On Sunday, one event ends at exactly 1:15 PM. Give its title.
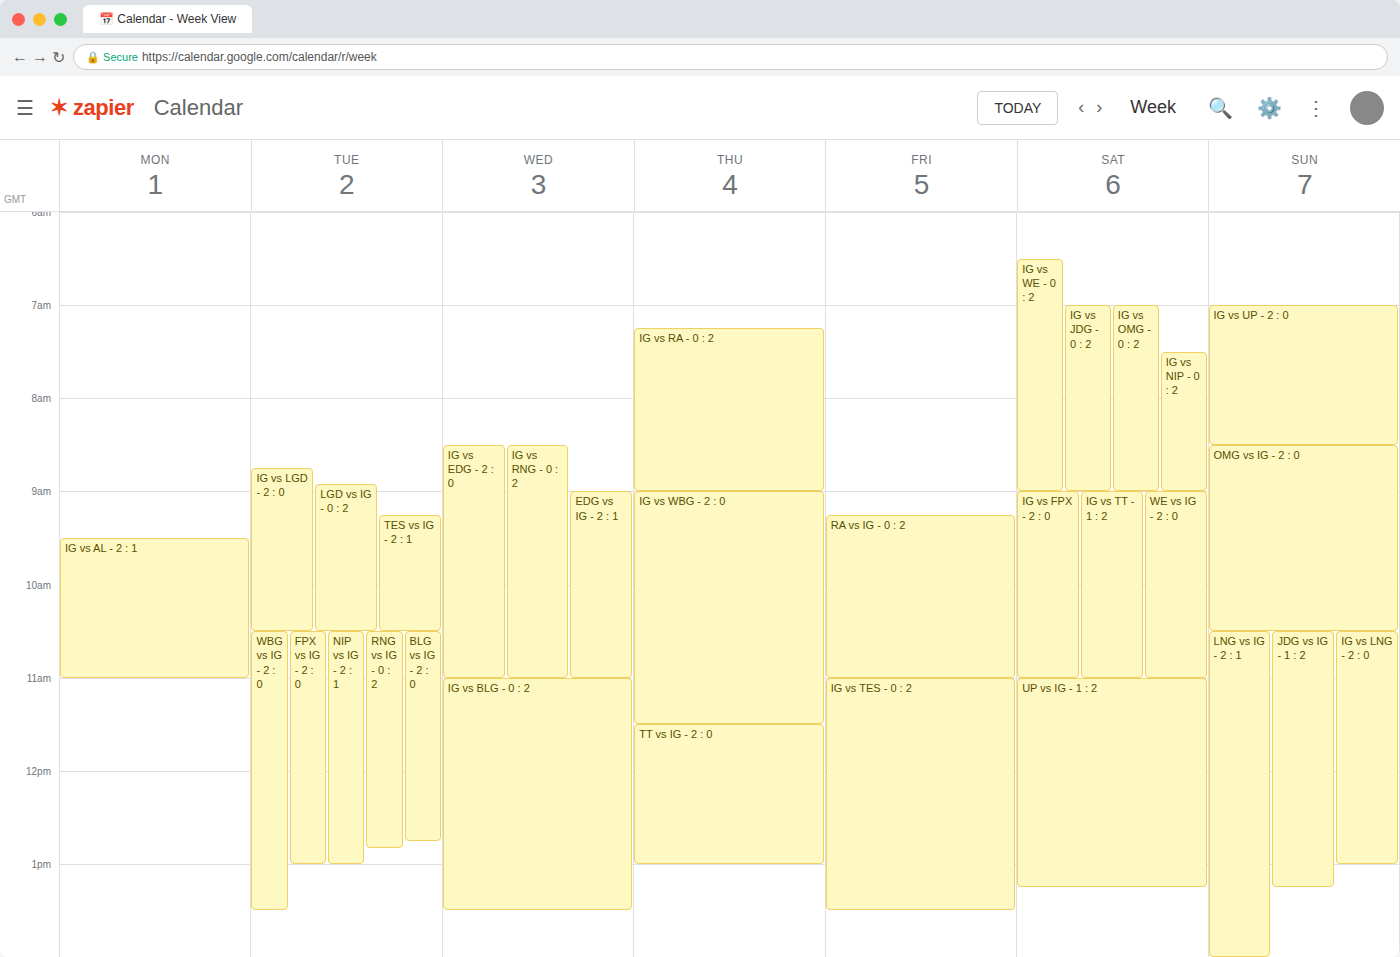
"JDG vs IG - 1 : 2"